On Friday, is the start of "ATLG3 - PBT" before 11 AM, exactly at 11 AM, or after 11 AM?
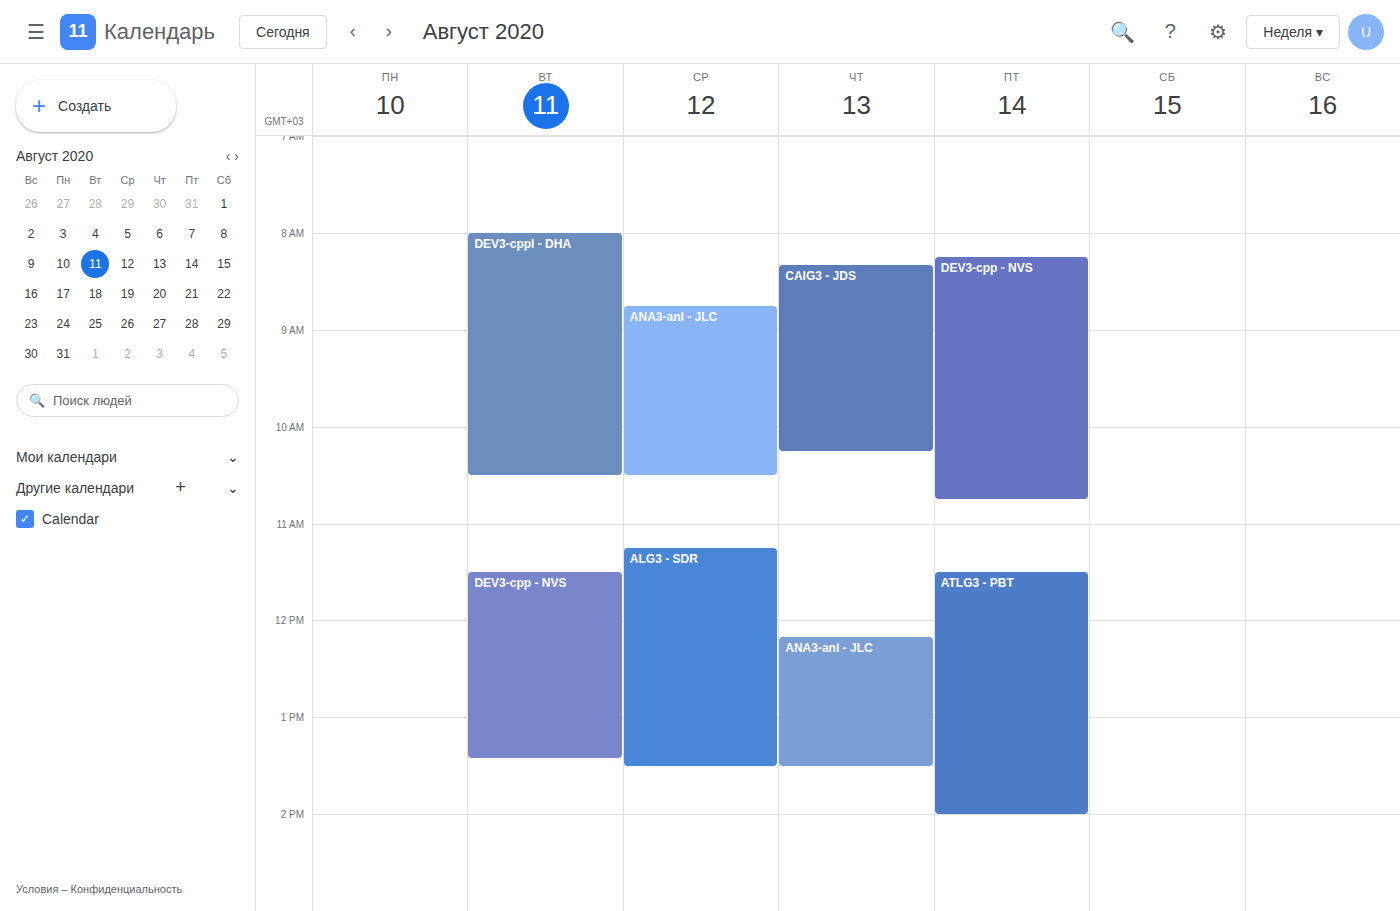
11:30 AM -- after 11 AM, 30 minutes below the 11 AM line.